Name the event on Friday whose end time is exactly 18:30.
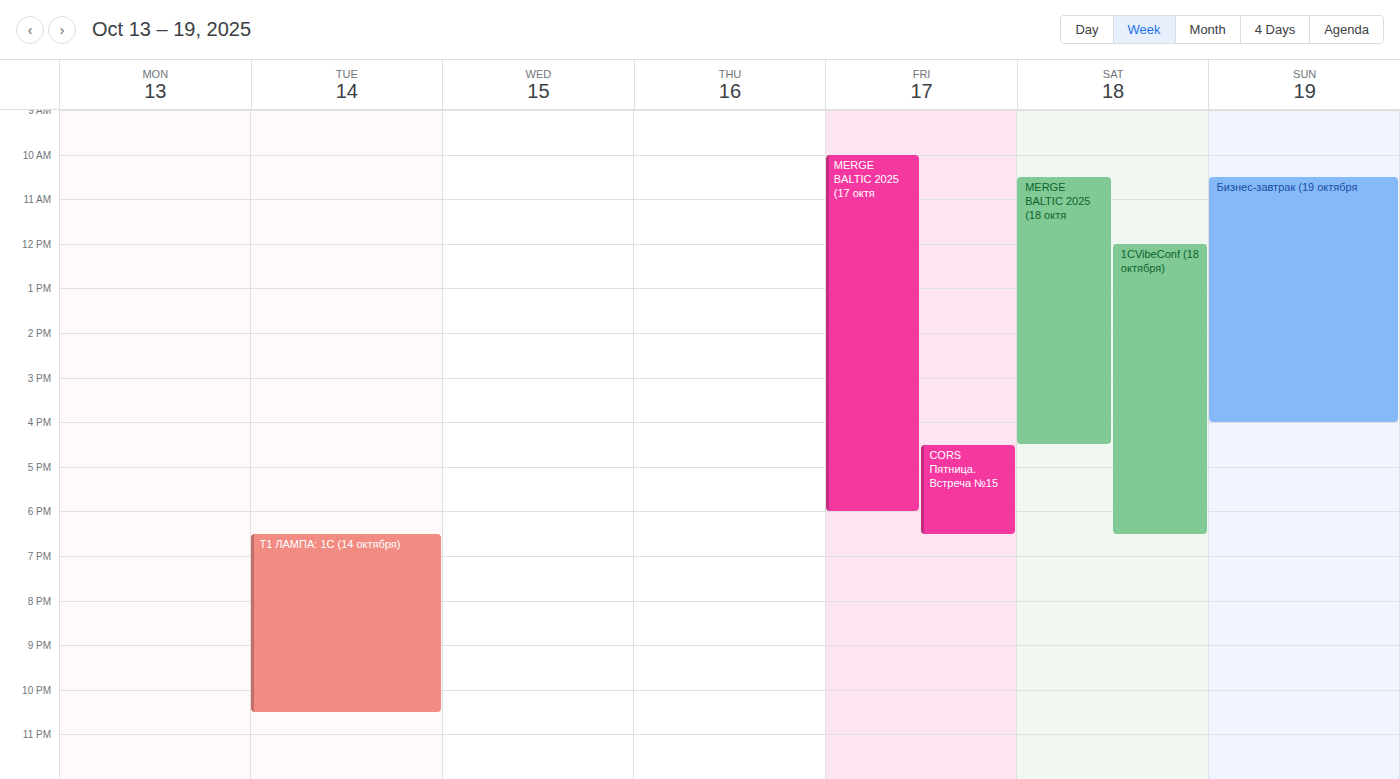
"CORS Пятница. Встреча №15"